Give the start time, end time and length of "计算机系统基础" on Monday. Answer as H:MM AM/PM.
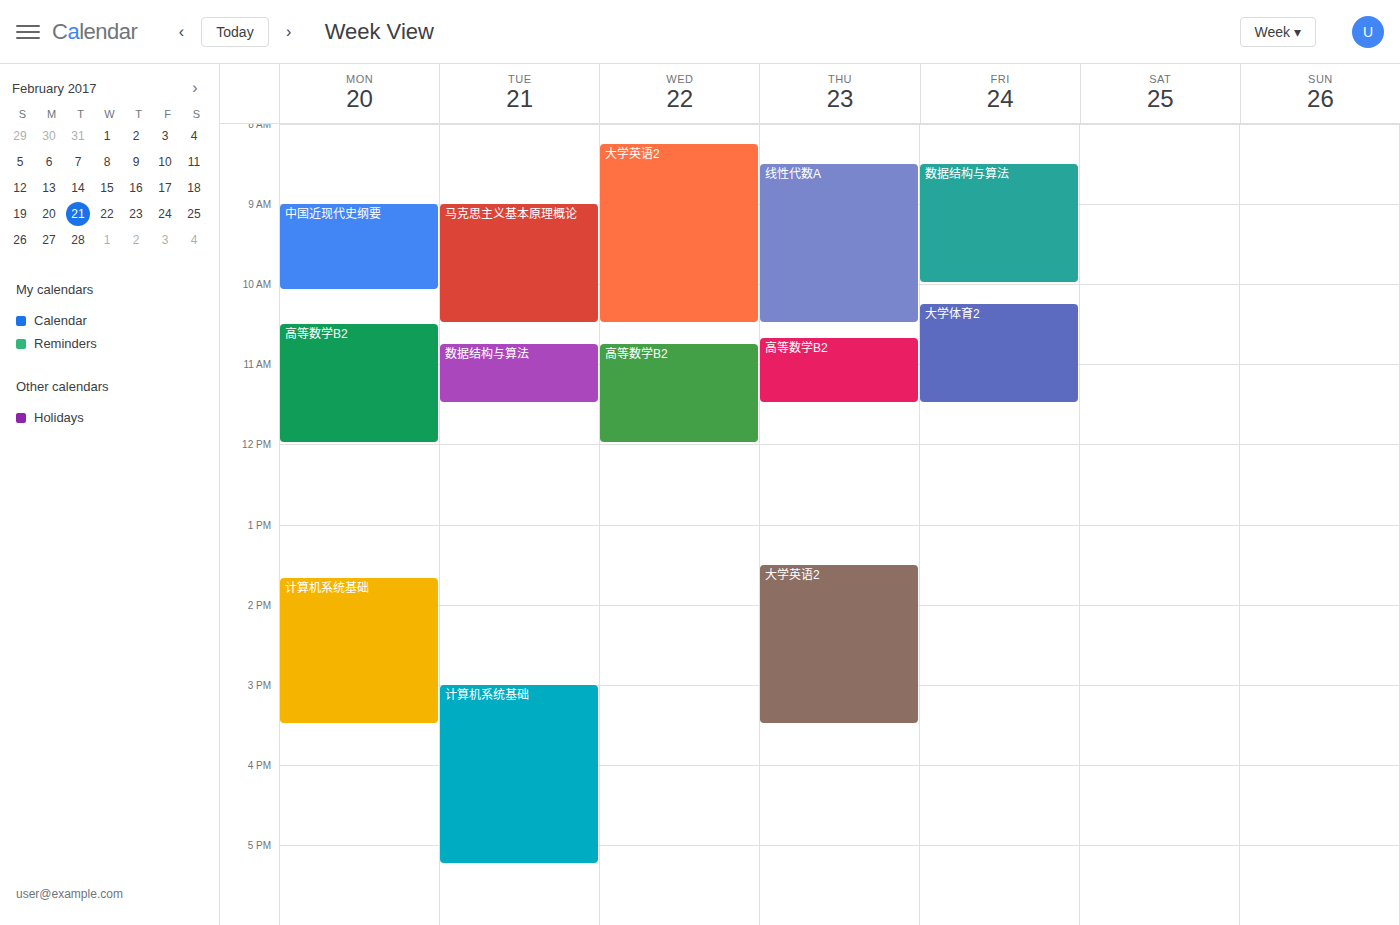
1:40 PM to 3:30 PM, 1 hour 50 minutes